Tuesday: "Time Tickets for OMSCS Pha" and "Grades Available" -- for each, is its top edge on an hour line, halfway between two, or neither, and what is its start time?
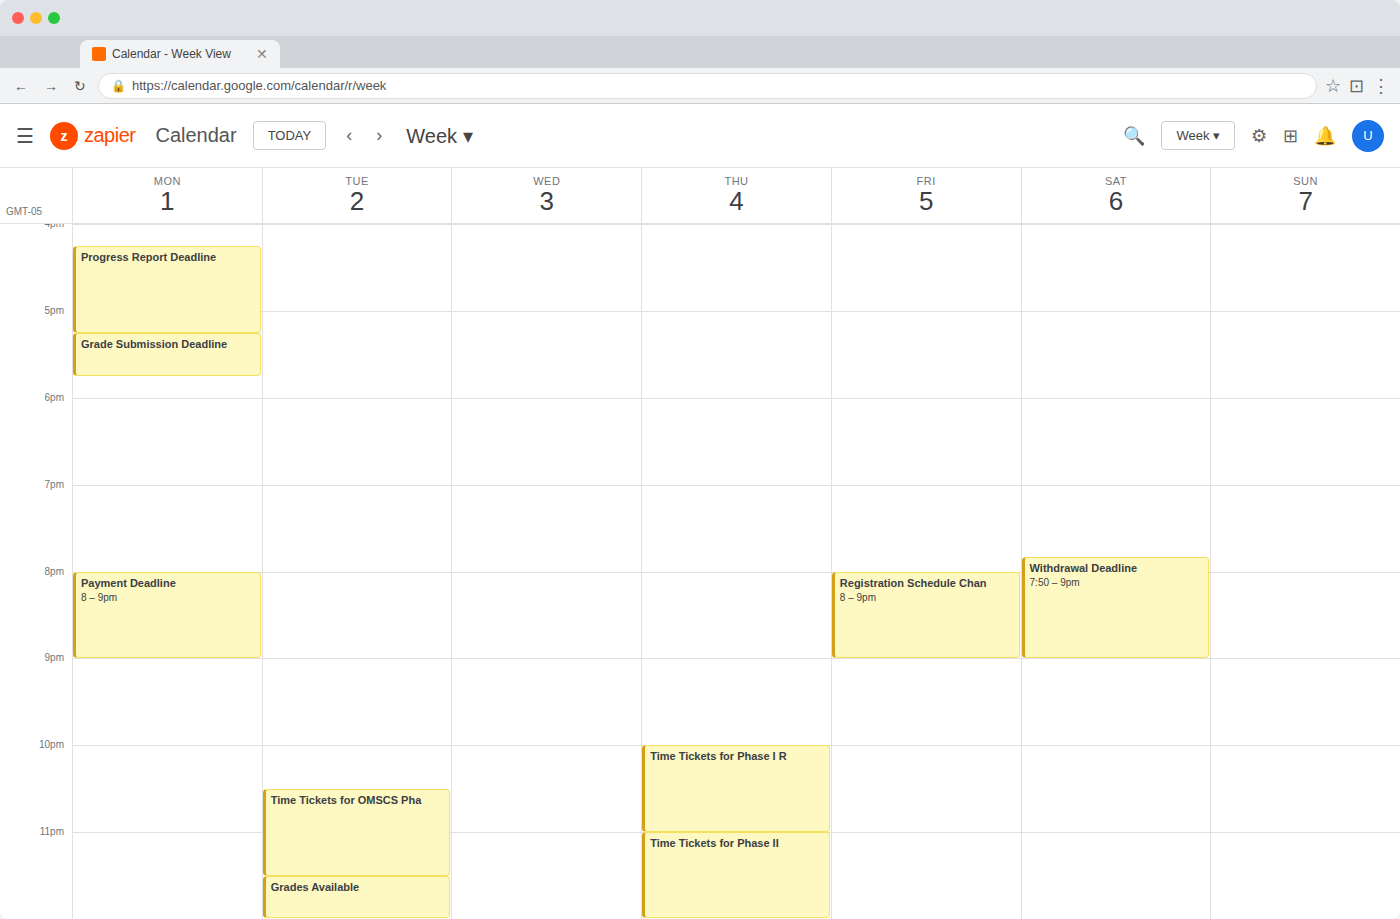
"Time Tickets for OMSCS Pha": 10:30 PM, halfway between the 10 PM and 11 PM lines. "Grades Available": 11:30 PM, halfway between the 11 PM and 12 AM lines.